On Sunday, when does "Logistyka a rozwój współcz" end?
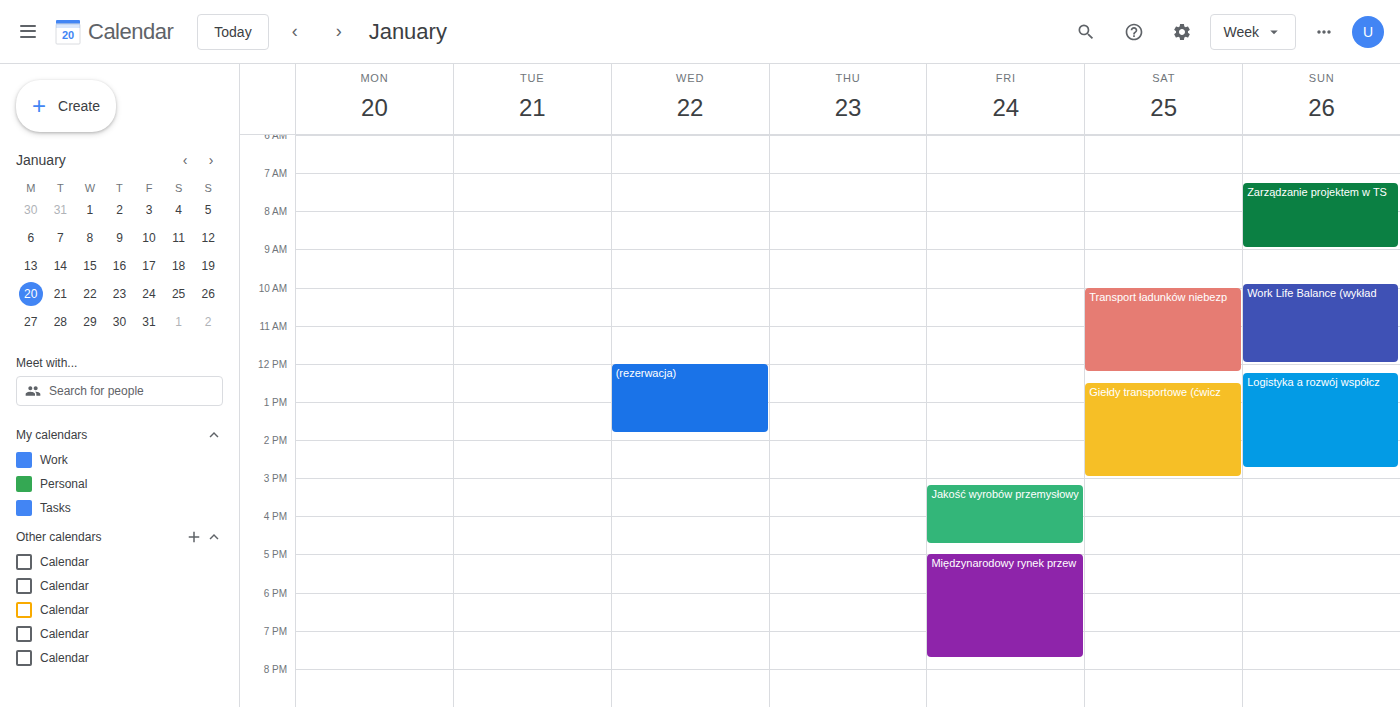
2:45 PM